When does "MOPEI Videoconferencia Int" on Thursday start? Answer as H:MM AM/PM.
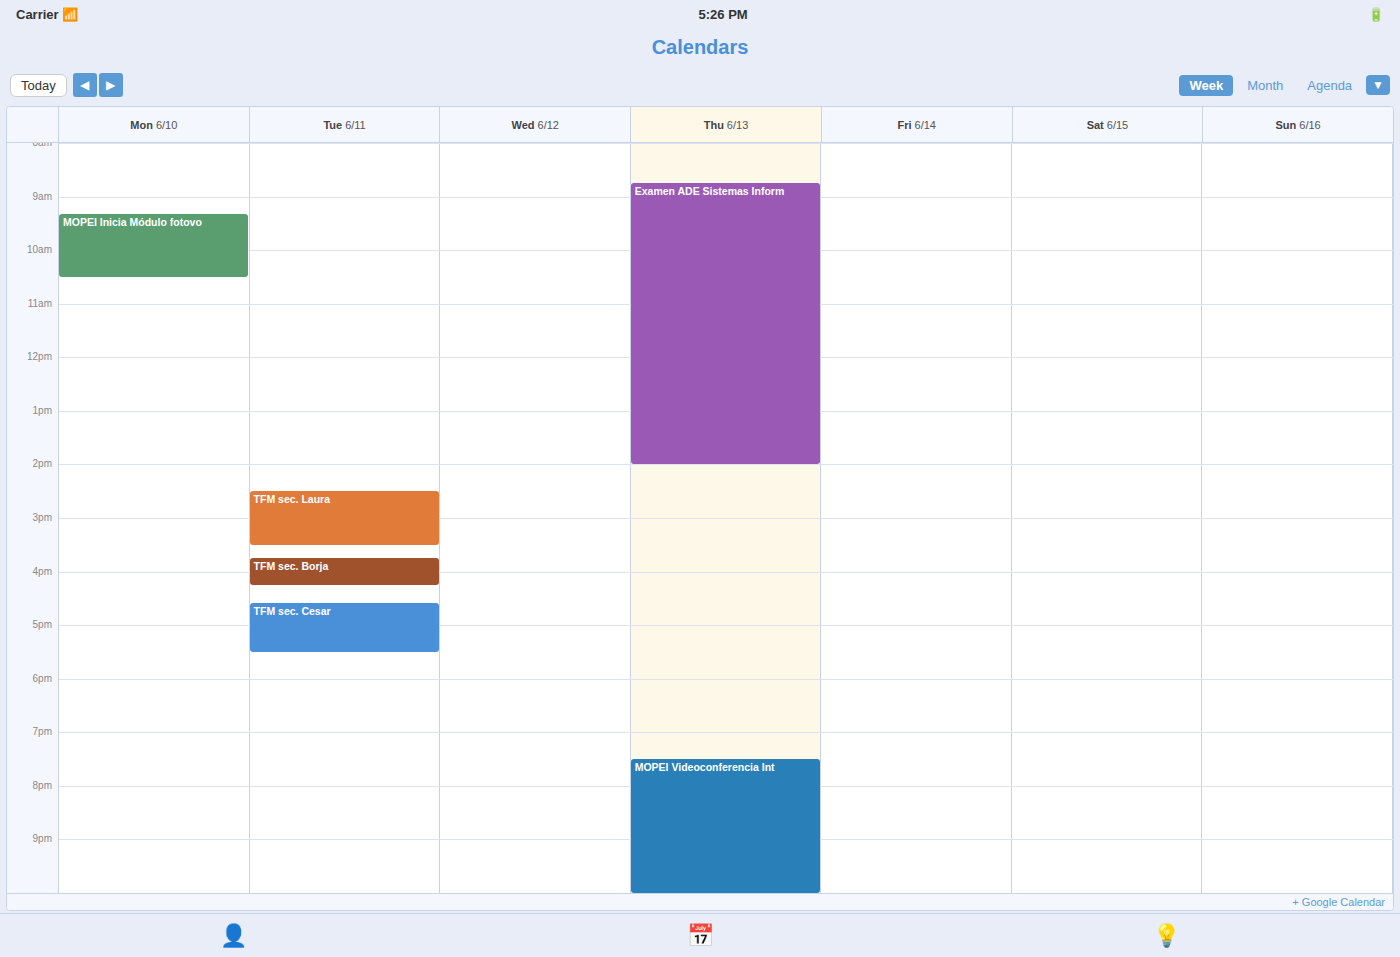
7:30 PM